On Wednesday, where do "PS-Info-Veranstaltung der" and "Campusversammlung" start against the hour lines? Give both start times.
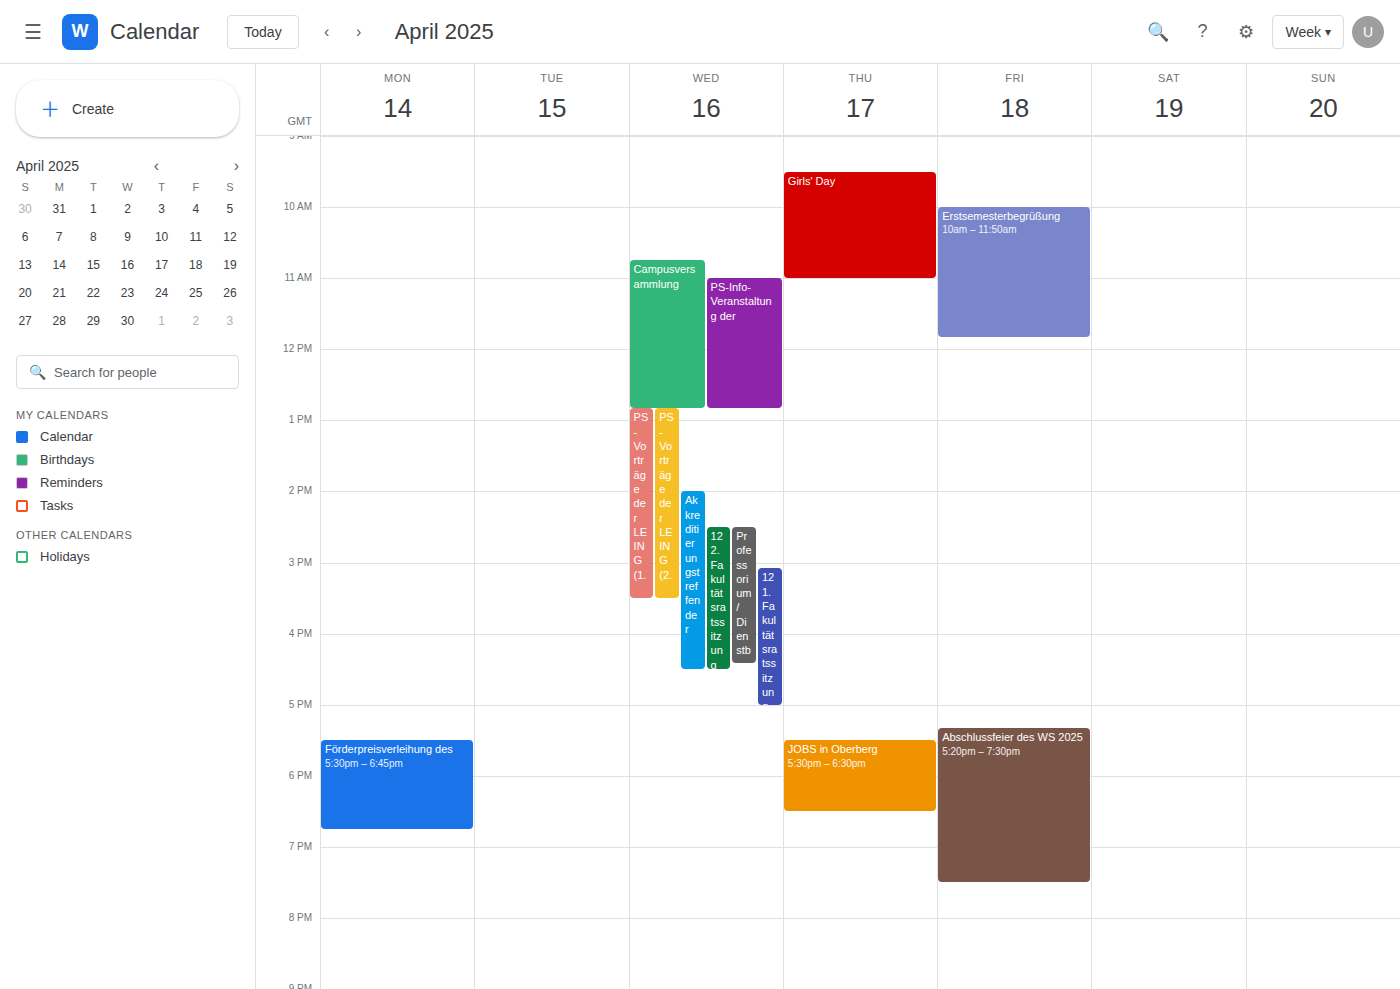
"PS-Info-Veranstaltung der": 11:00 AM, exactly on the 11 AM line. "Campusversammlung": 10:45 AM, neither: three quarters of the way from the 10 AM line to the 11 AM line.